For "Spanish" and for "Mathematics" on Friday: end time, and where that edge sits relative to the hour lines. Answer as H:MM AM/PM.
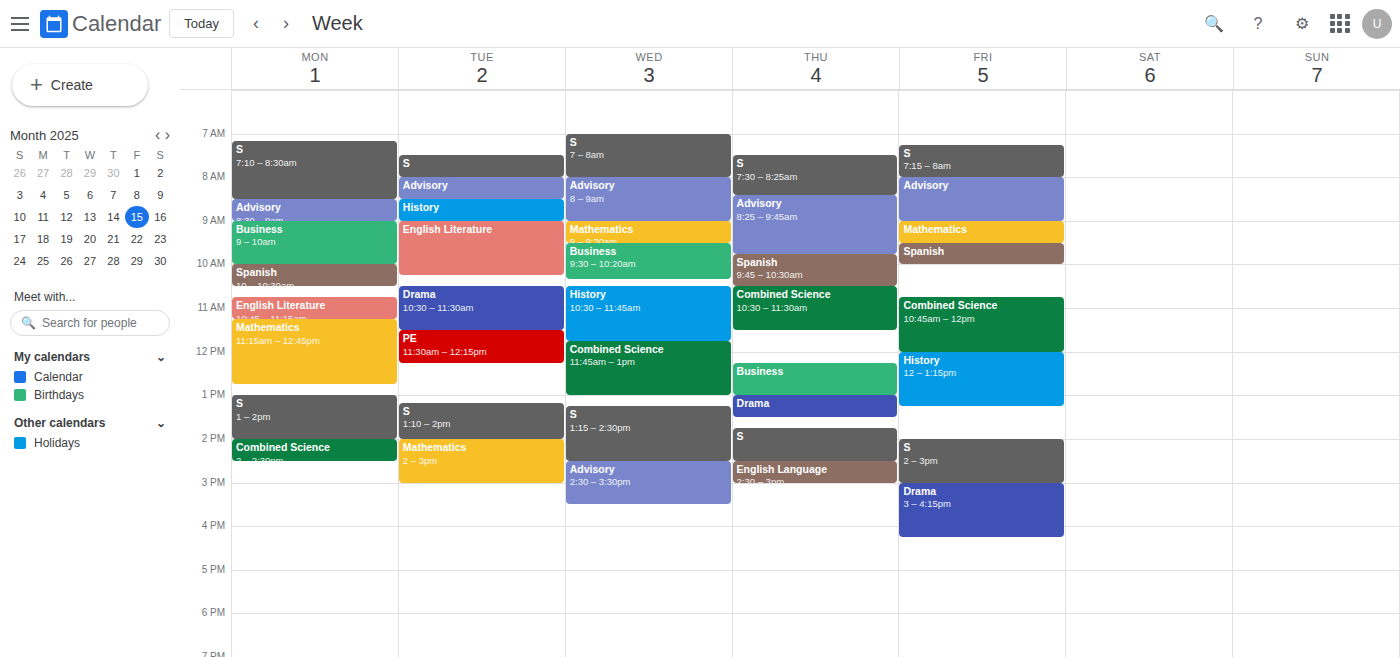
"Spanish": 10:00 AM, exactly on the 10 AM line. "Mathematics": 9:30 AM, halfway between the 9 AM and 10 AM lines.